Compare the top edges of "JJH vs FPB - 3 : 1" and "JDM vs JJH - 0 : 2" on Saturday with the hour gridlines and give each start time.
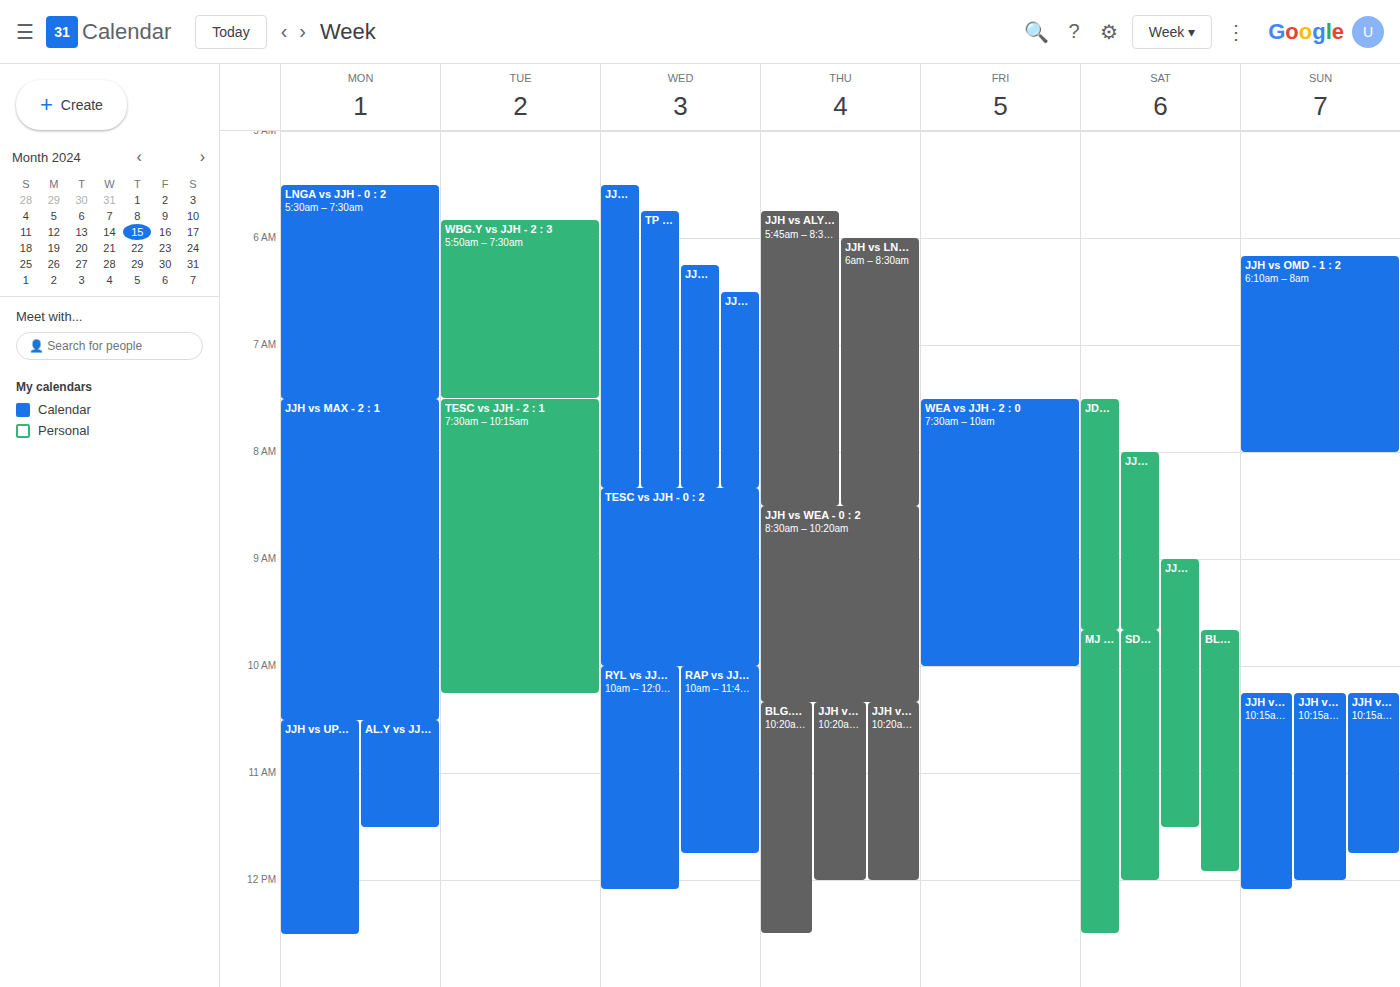
"JJH vs FPB - 3 : 1": 9:00 AM, exactly on the 9 AM line. "JDM vs JJH - 0 : 2": 7:30 AM, halfway between the 7 AM and 8 AM lines.